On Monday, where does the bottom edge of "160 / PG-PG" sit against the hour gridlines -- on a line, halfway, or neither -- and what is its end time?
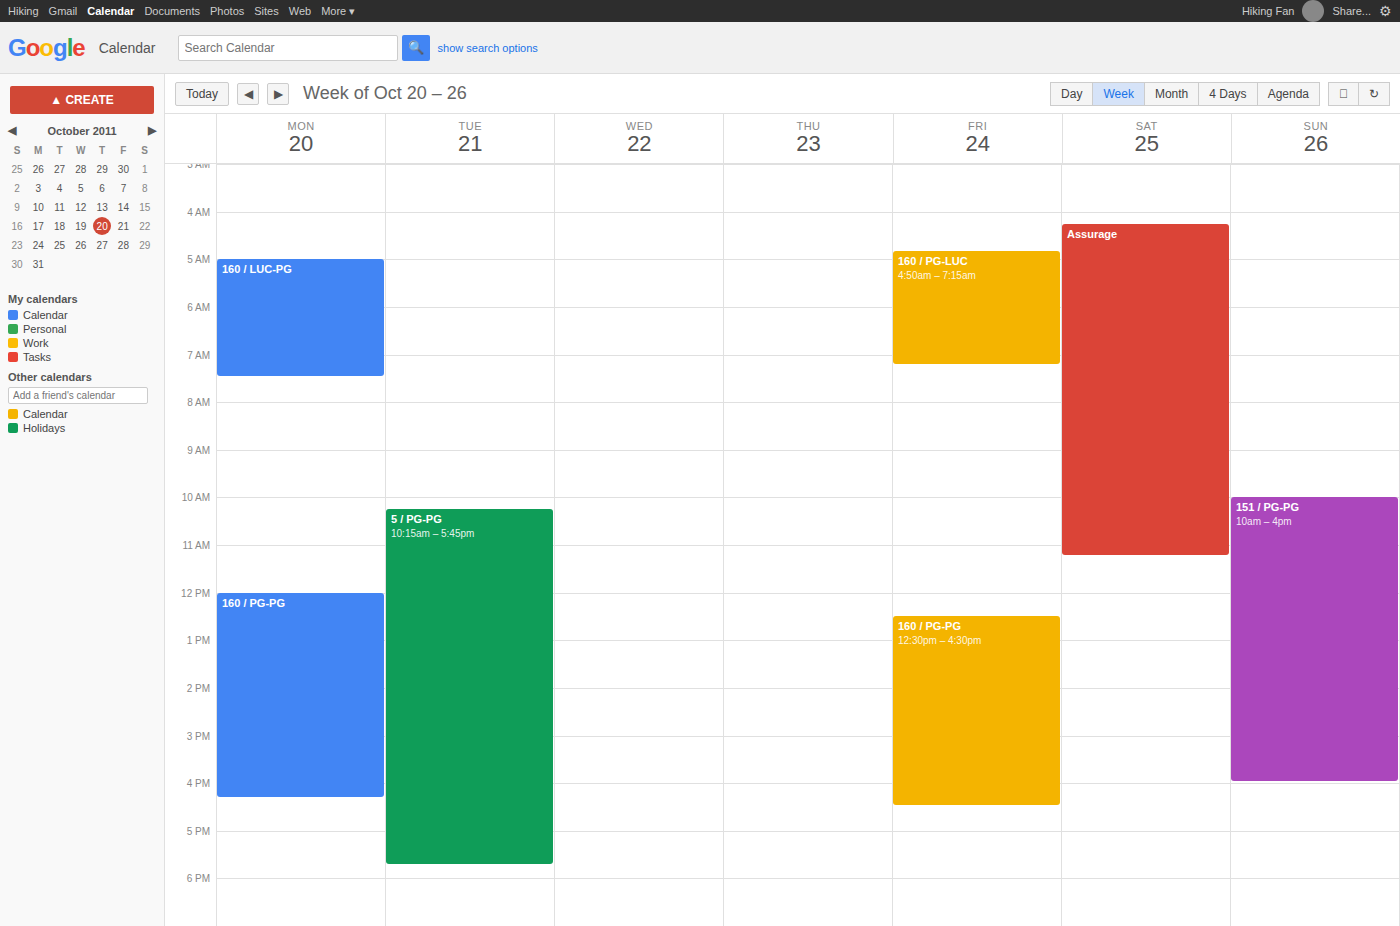
4:20 PM -- neither: 20 minutes below the 4 PM line and 40 minutes above the 5 PM line.